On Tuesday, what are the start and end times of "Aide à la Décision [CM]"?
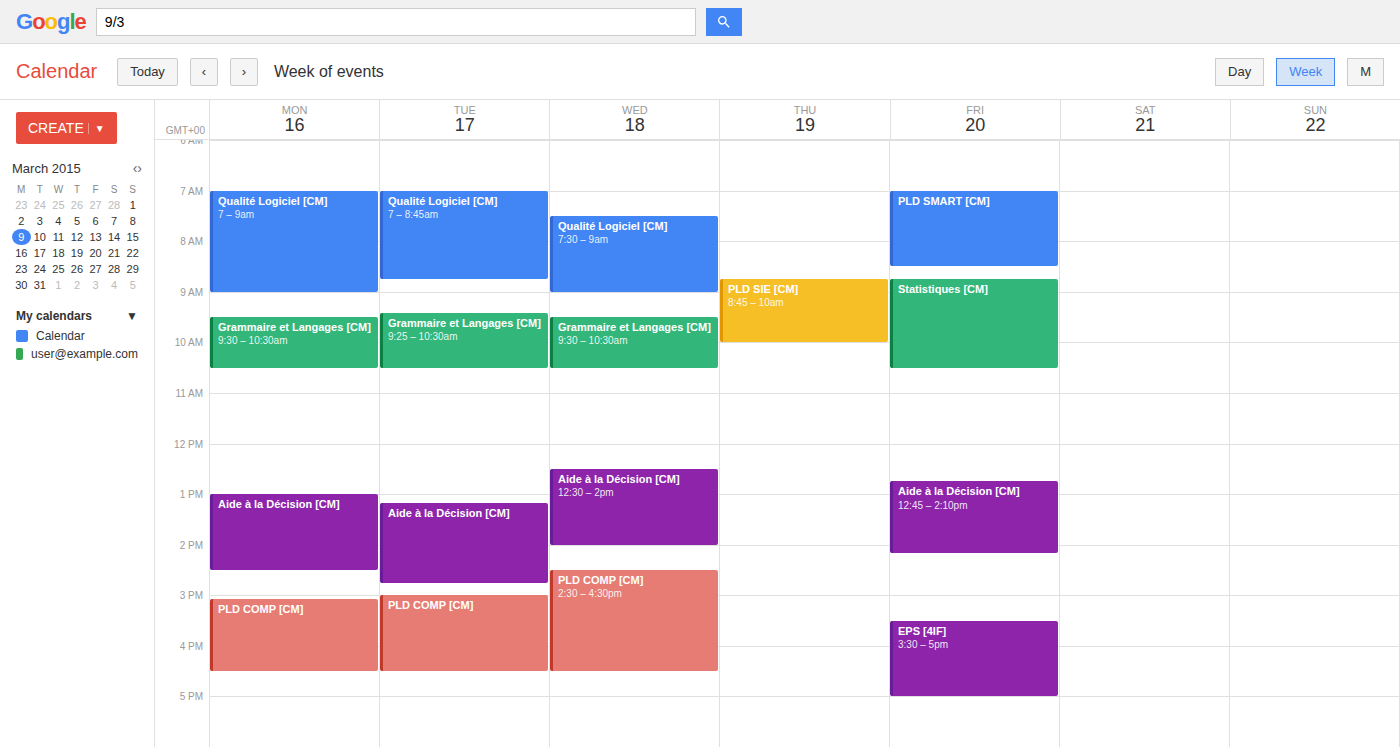
1:10 PM to 2:45 PM